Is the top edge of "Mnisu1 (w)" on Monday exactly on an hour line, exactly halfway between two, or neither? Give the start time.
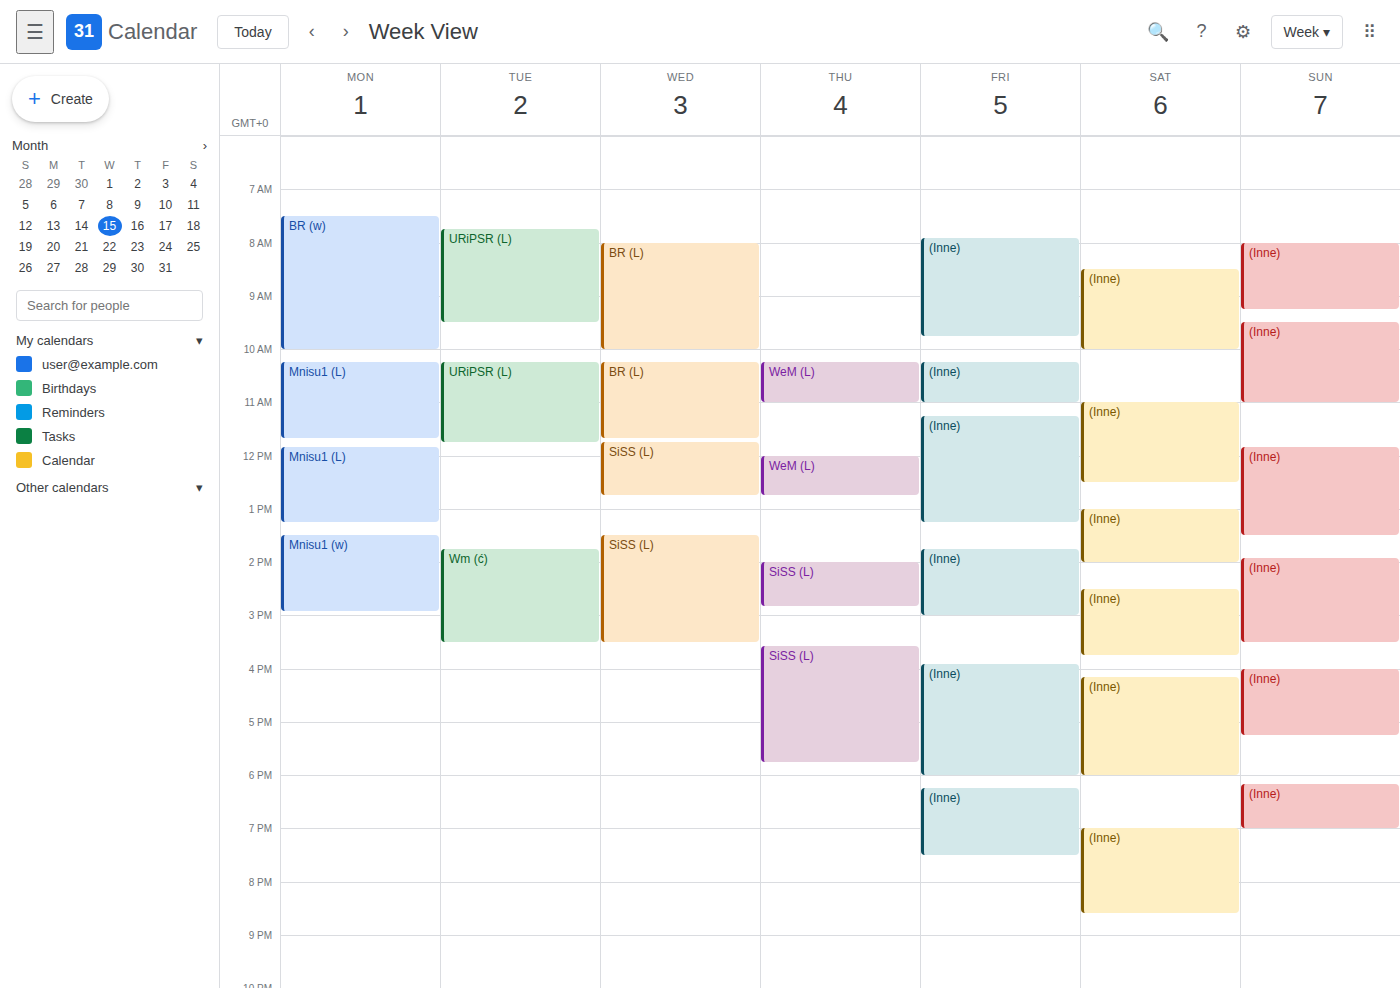
1:30 PM -- halfway between the 1 PM and 2 PM lines.